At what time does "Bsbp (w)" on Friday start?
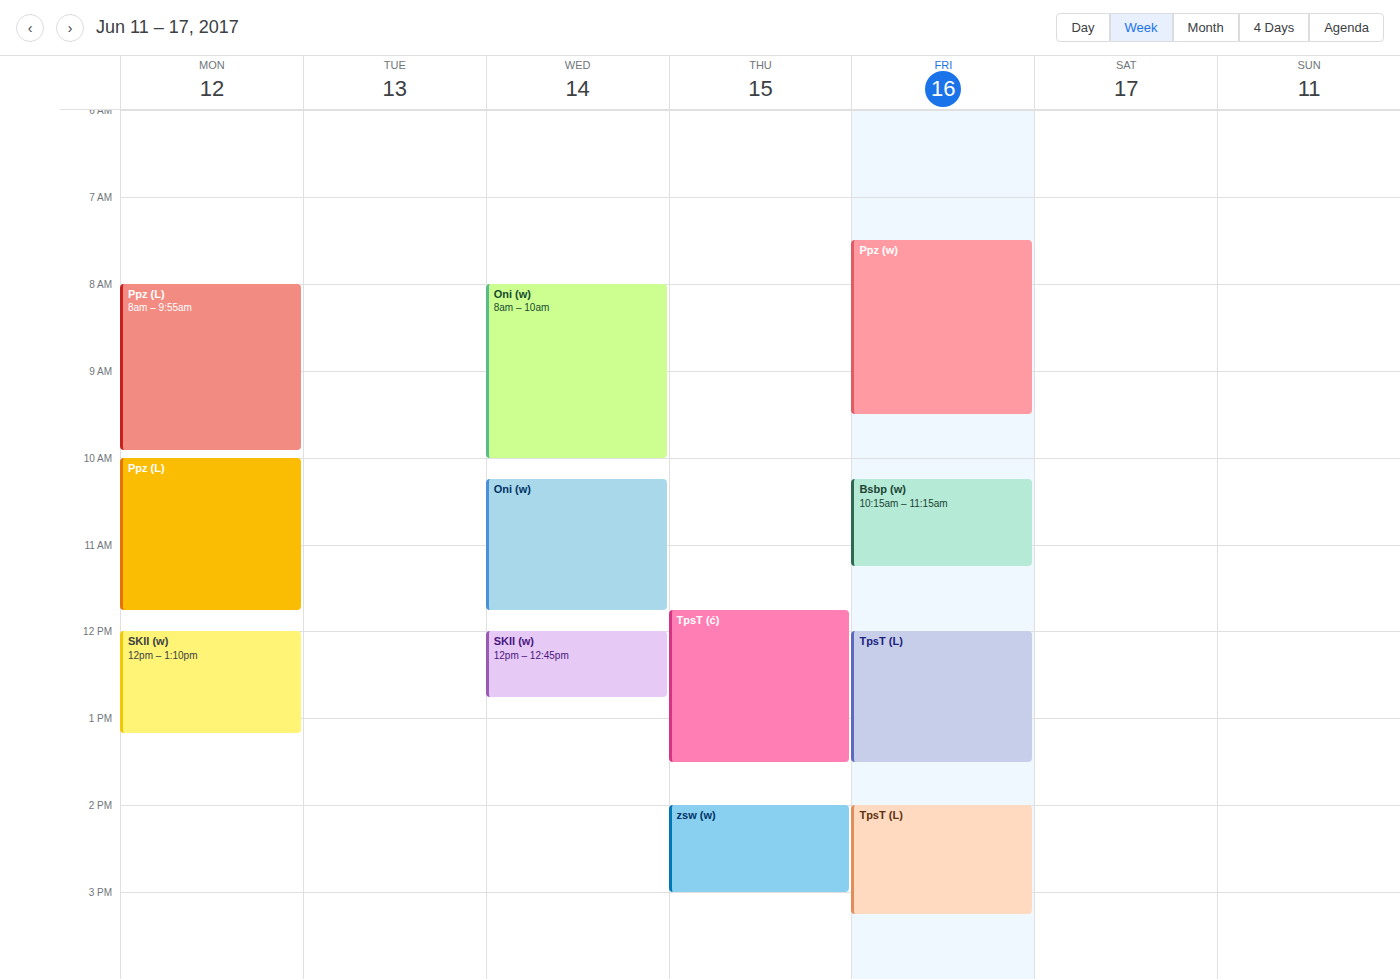
10:15 AM